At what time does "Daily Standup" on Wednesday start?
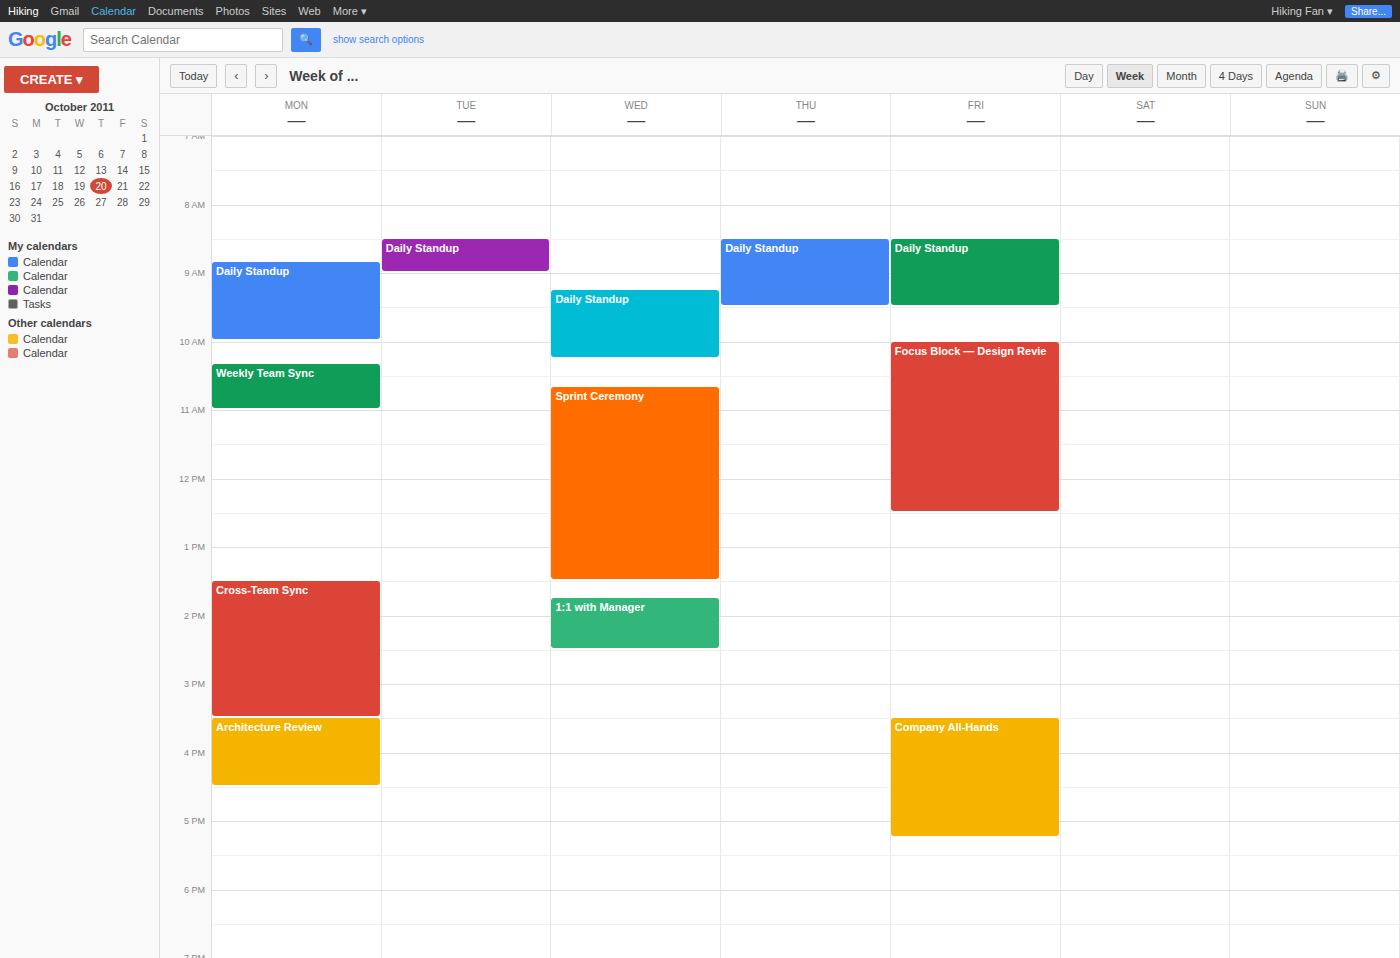
09:15